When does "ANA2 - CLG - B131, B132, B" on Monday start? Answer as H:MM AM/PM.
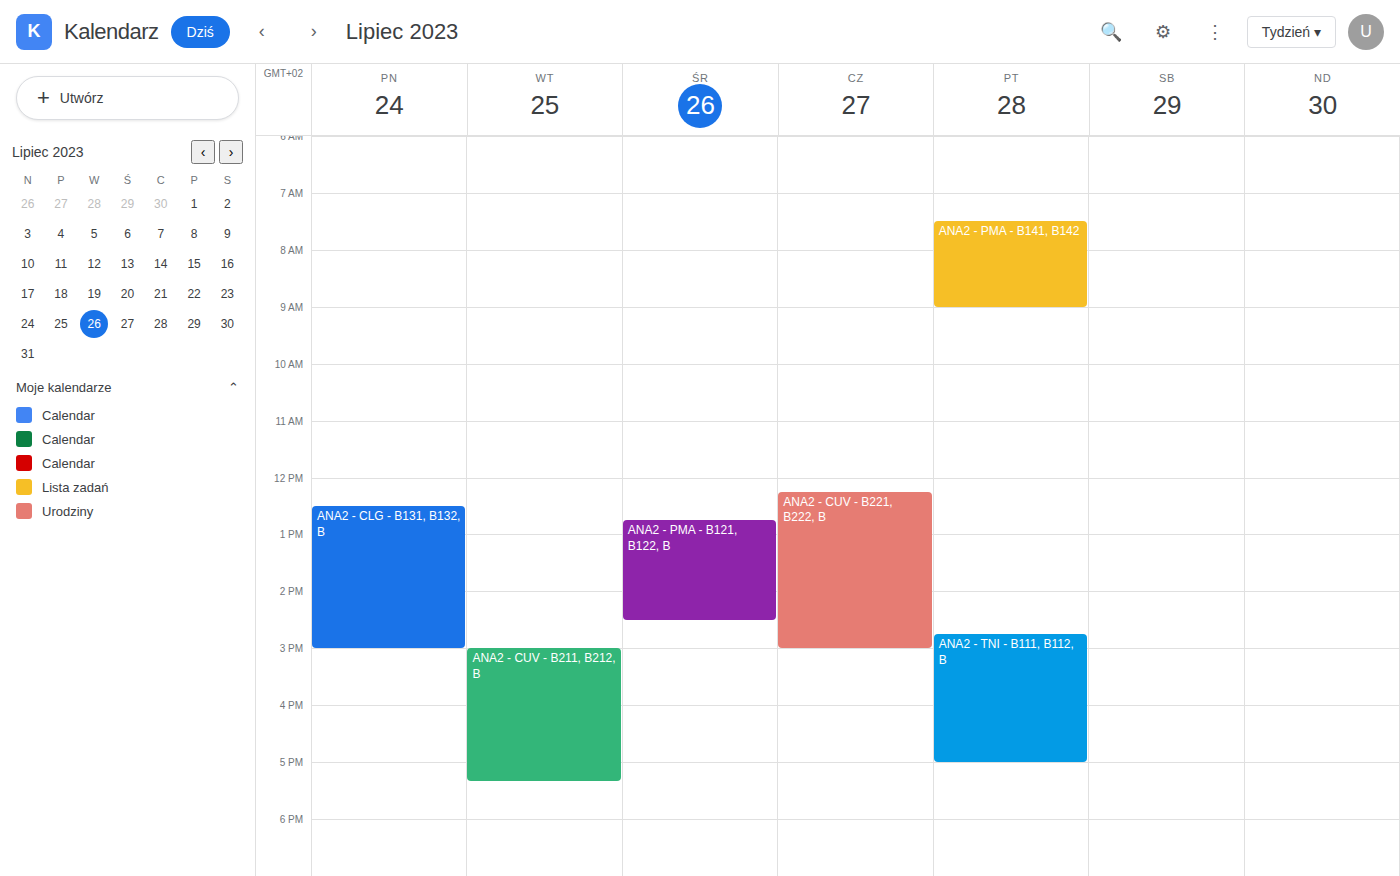
12:30 PM